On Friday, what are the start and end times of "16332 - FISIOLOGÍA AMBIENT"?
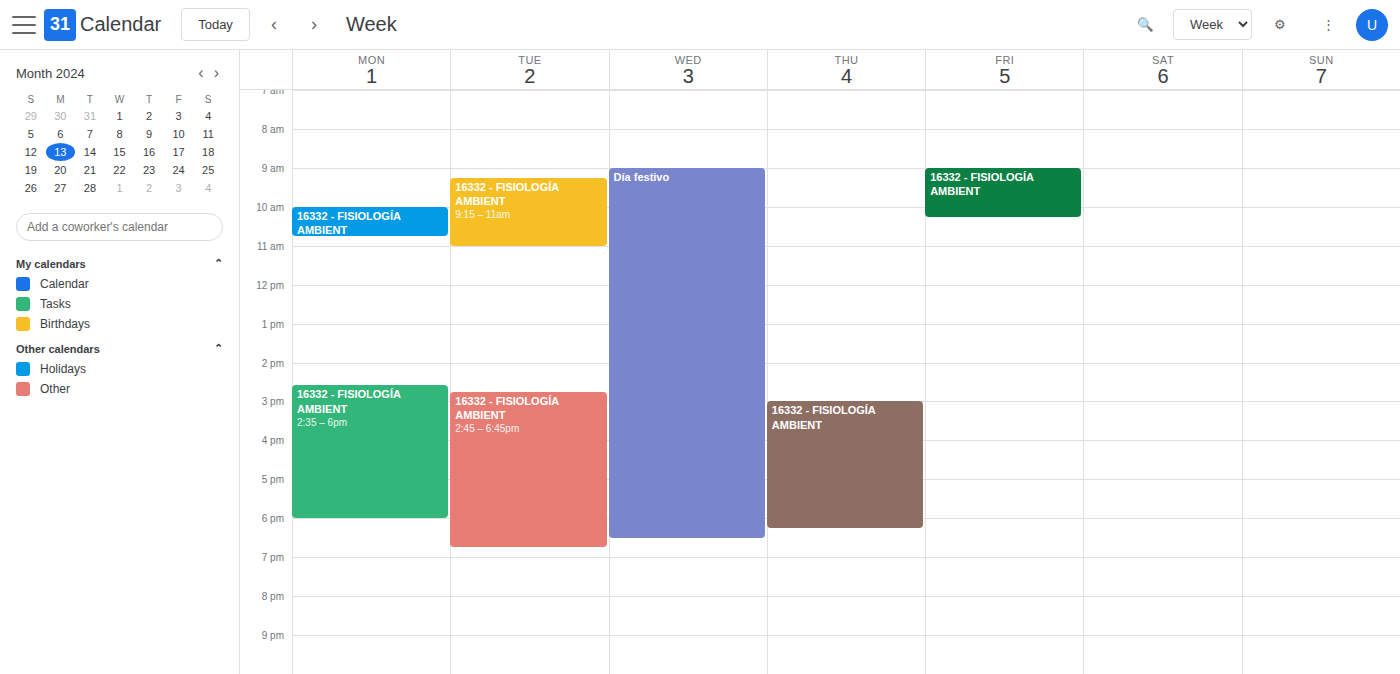
9:00 AM to 10:15 AM